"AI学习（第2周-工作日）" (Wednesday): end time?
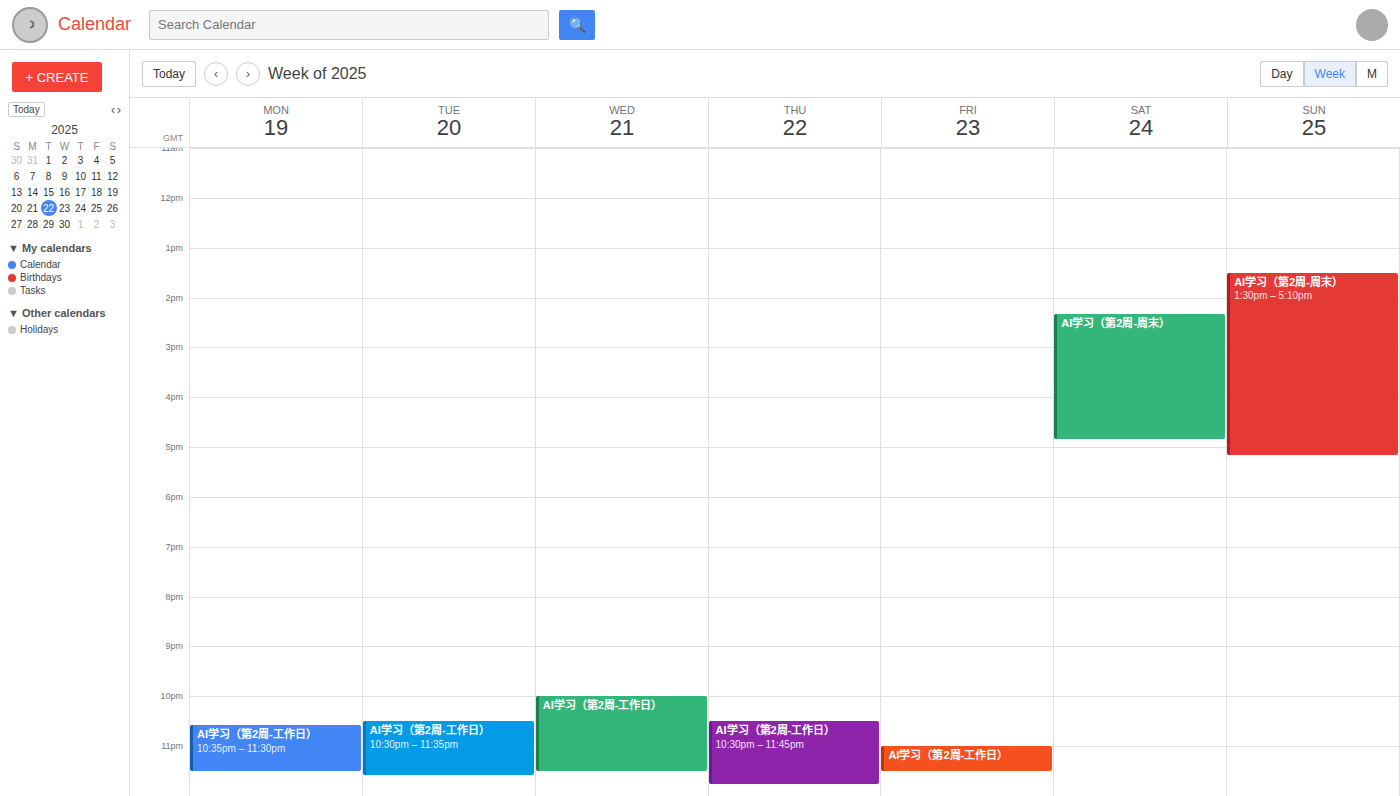
11:30 PM